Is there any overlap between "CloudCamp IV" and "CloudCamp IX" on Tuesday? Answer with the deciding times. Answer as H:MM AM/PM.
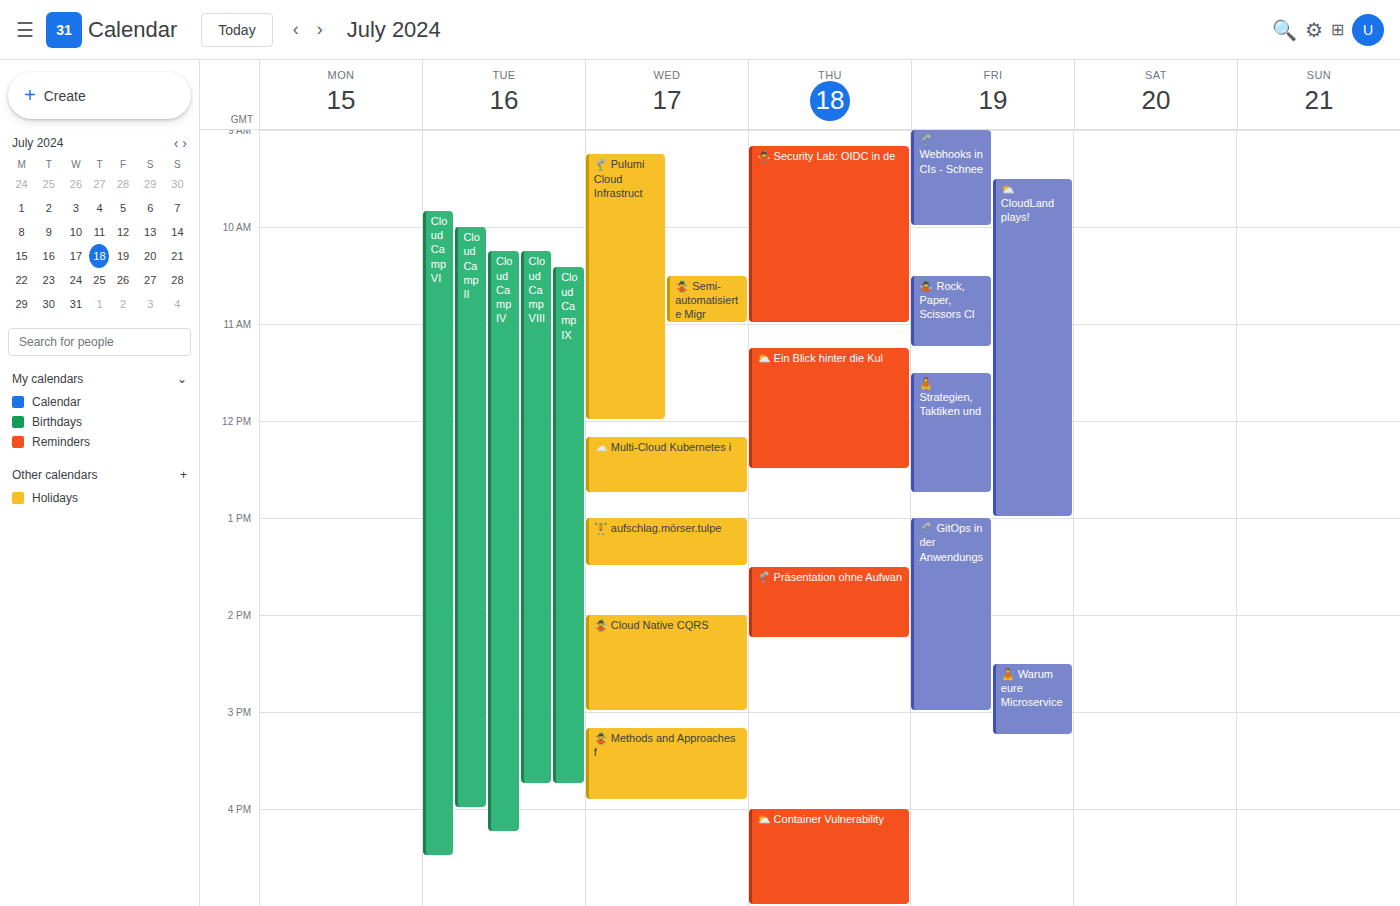
"CloudCamp IX" runs 10:25 AM to 3:45 PM, inside "CloudCamp IV" -- they overlap.